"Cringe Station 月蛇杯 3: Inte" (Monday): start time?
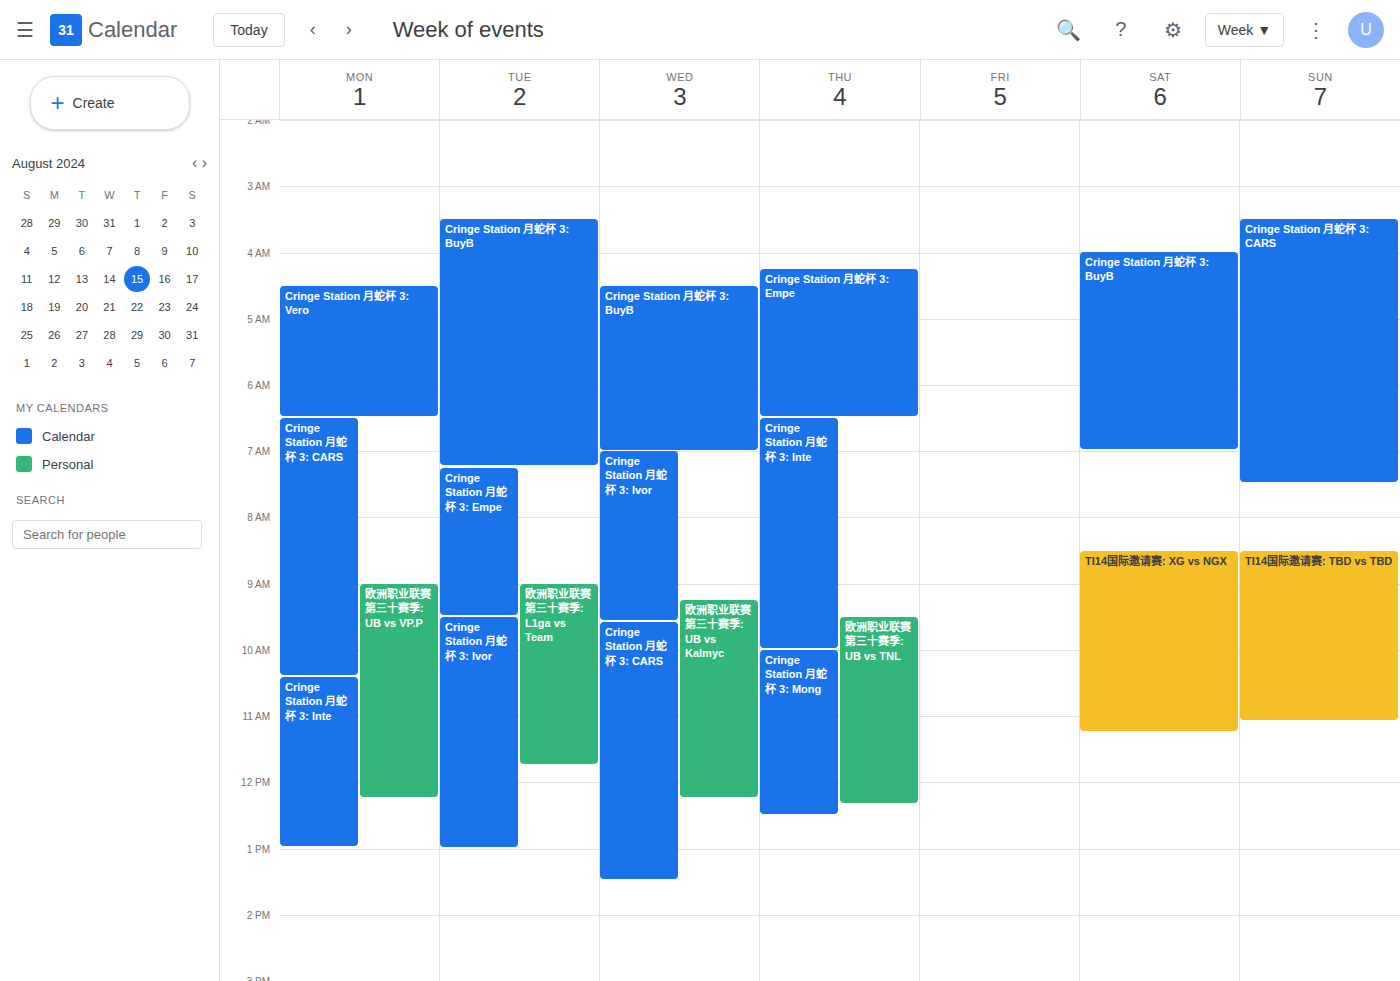
10:25 AM